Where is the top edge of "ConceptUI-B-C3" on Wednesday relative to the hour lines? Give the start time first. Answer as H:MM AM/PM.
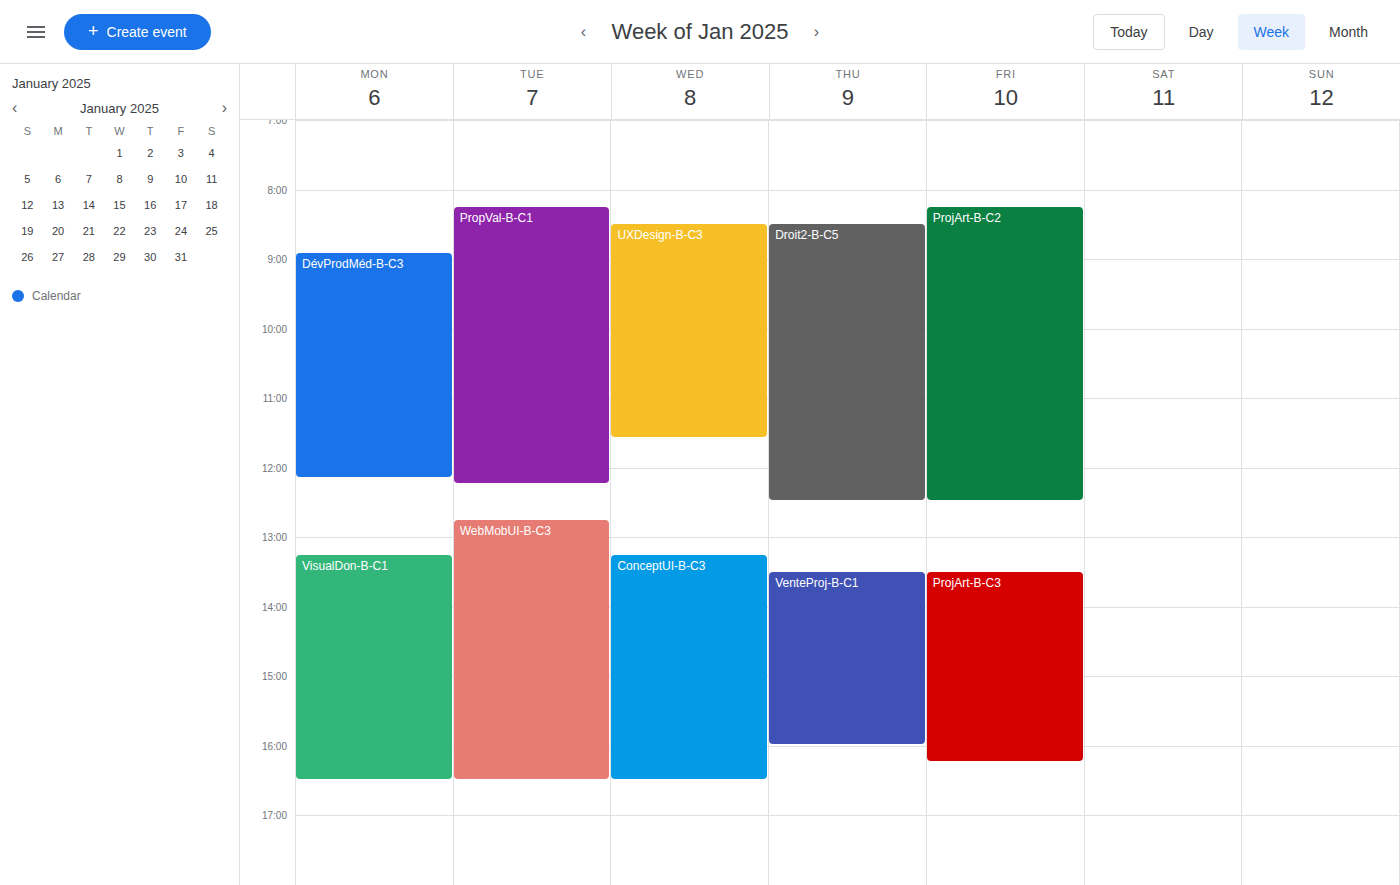
1:15 PM -- neither: a quarter of the way from the 1 PM line to the 2 PM line.